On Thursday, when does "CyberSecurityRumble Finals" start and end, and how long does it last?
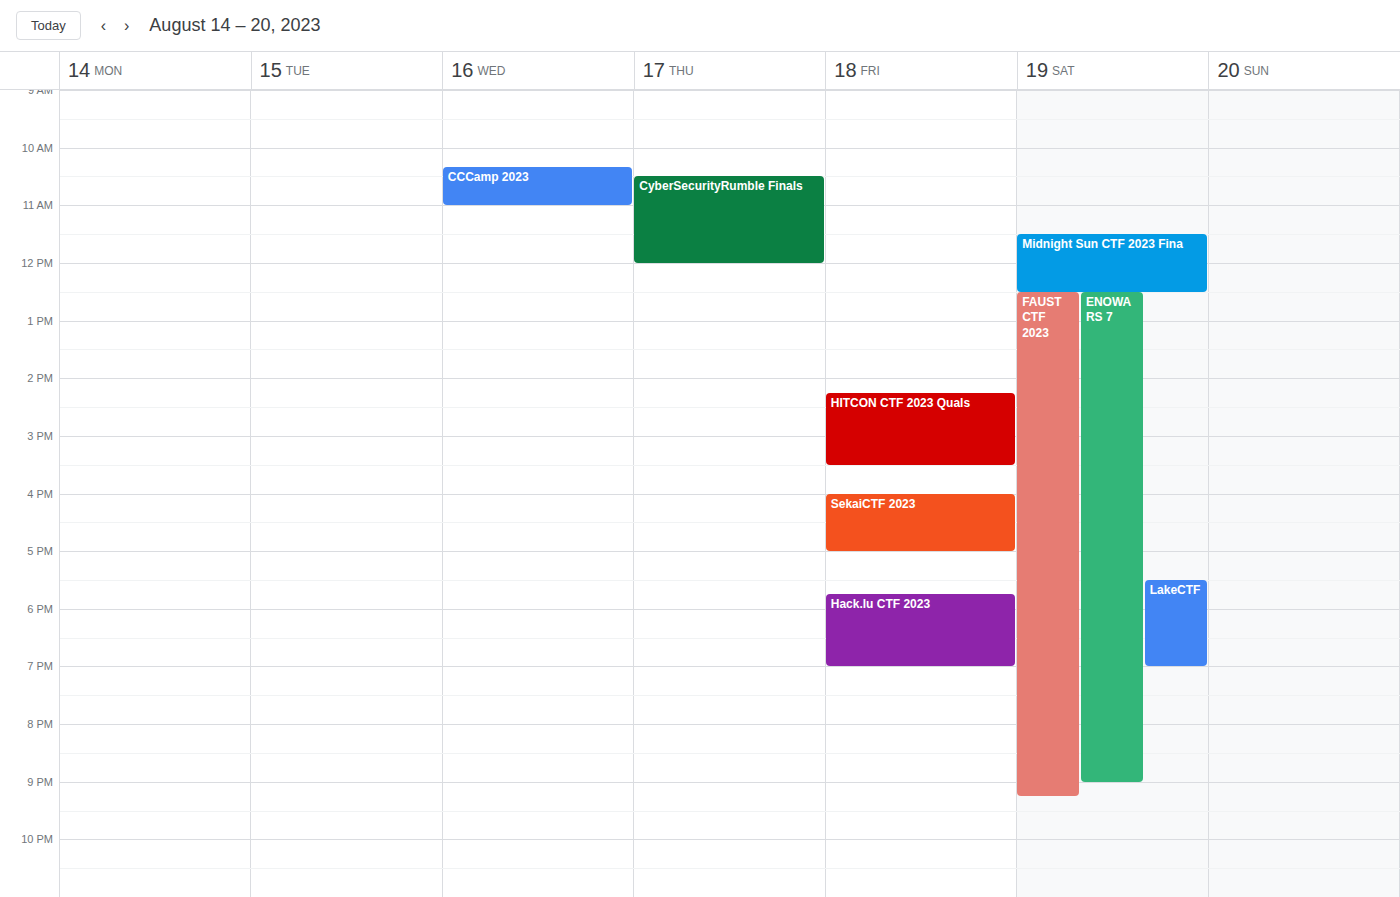
10:30 AM to 12:00 PM, 1 hour 30 minutes